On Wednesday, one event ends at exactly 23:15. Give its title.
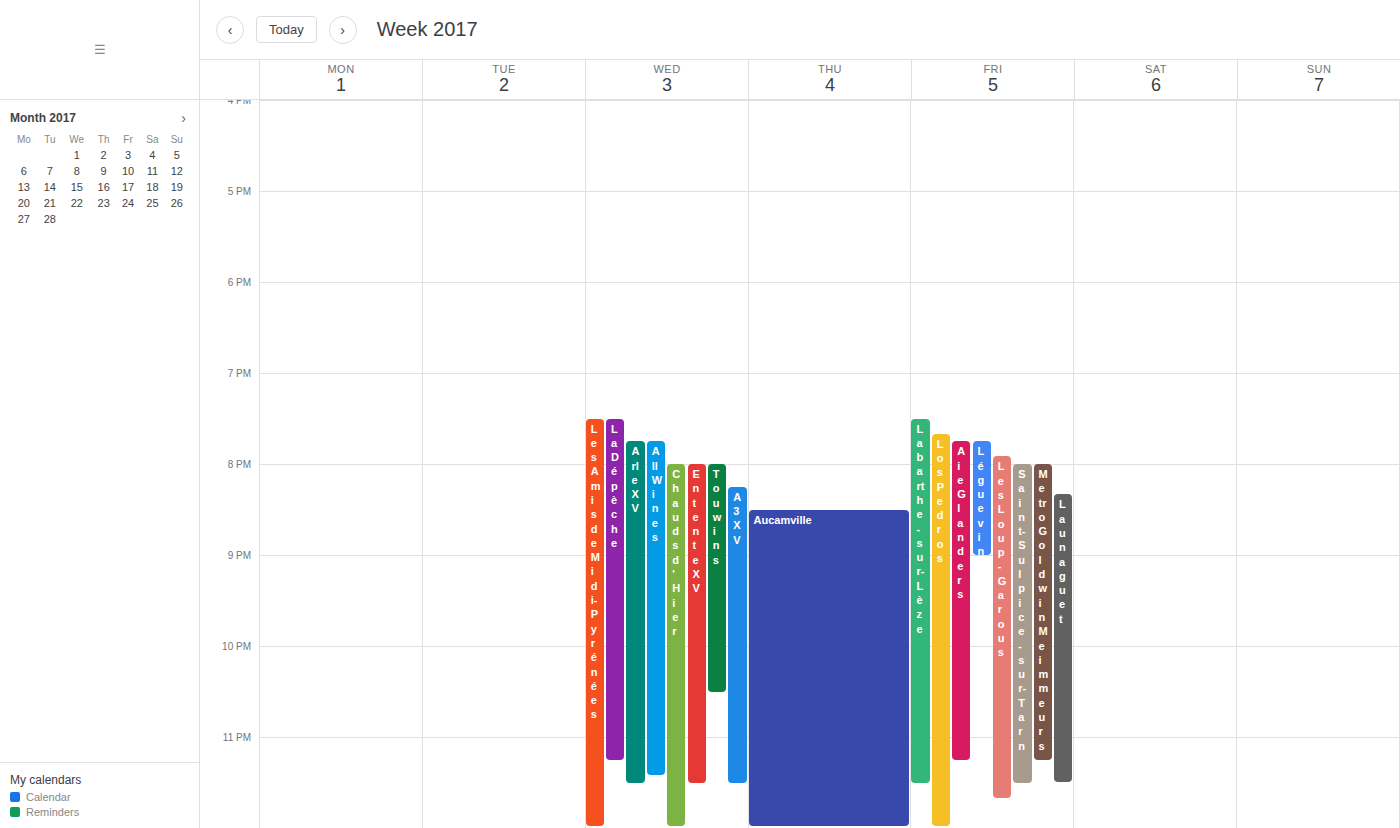
"La Dépèche"